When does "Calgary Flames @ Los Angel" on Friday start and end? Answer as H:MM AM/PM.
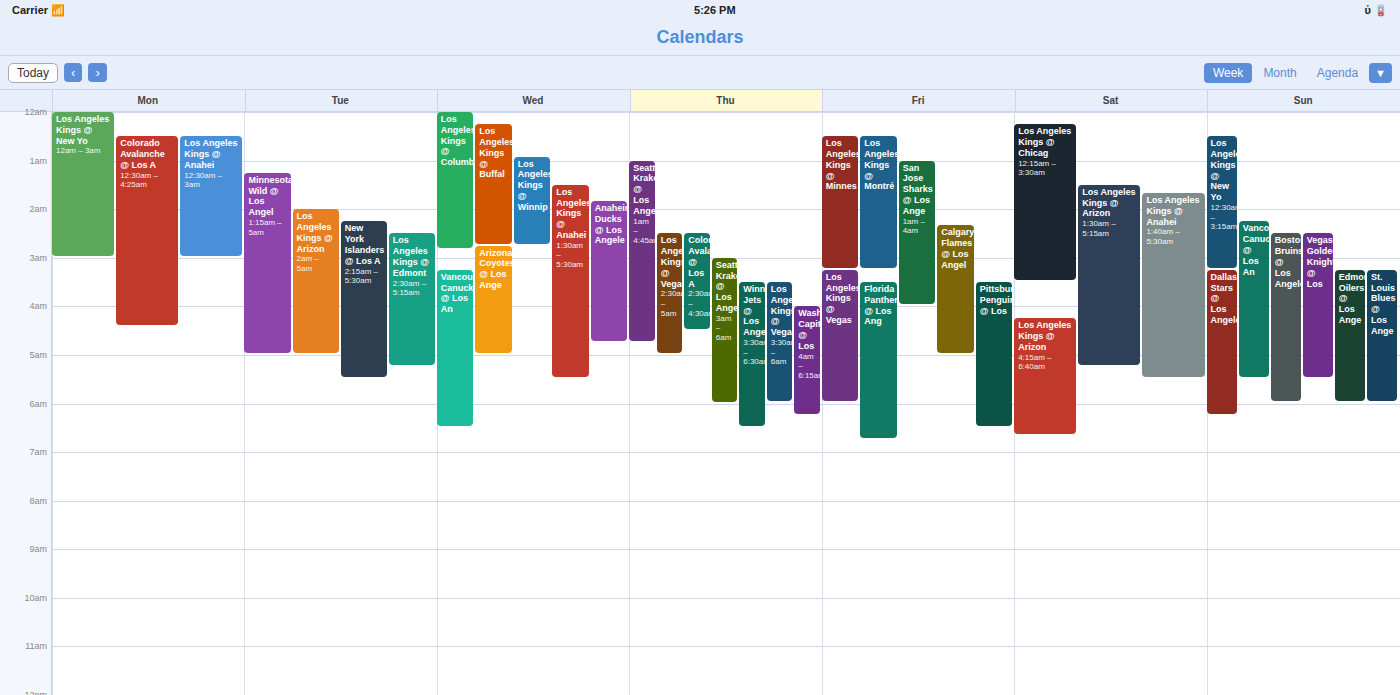
2:20 AM to 5:00 AM